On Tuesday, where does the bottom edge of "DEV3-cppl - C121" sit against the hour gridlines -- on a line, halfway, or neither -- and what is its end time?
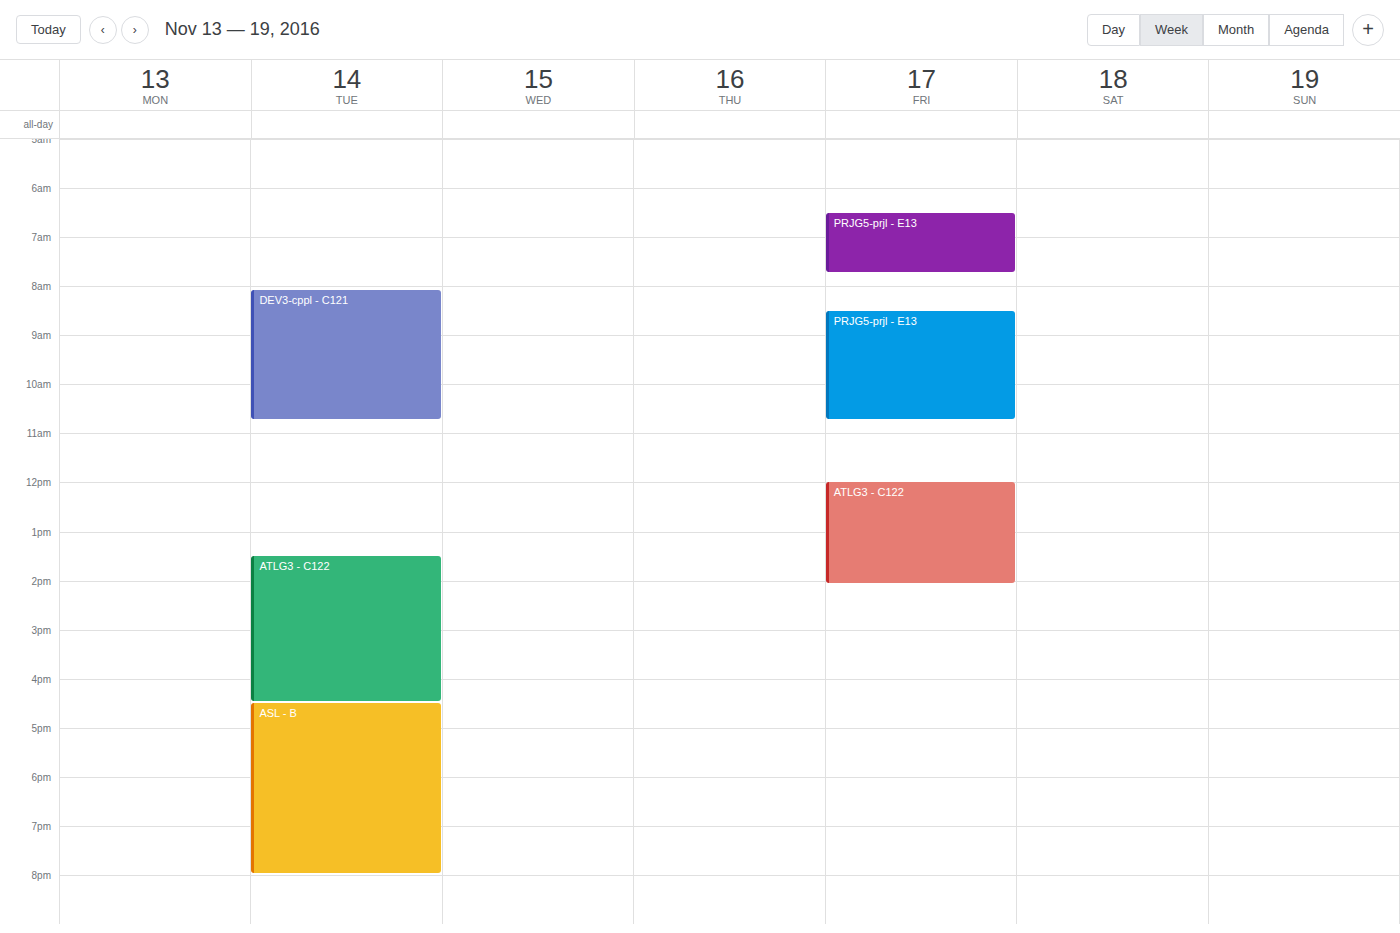
10:45 AM -- neither: three quarters of the way from the 10 AM line to the 11 AM line.